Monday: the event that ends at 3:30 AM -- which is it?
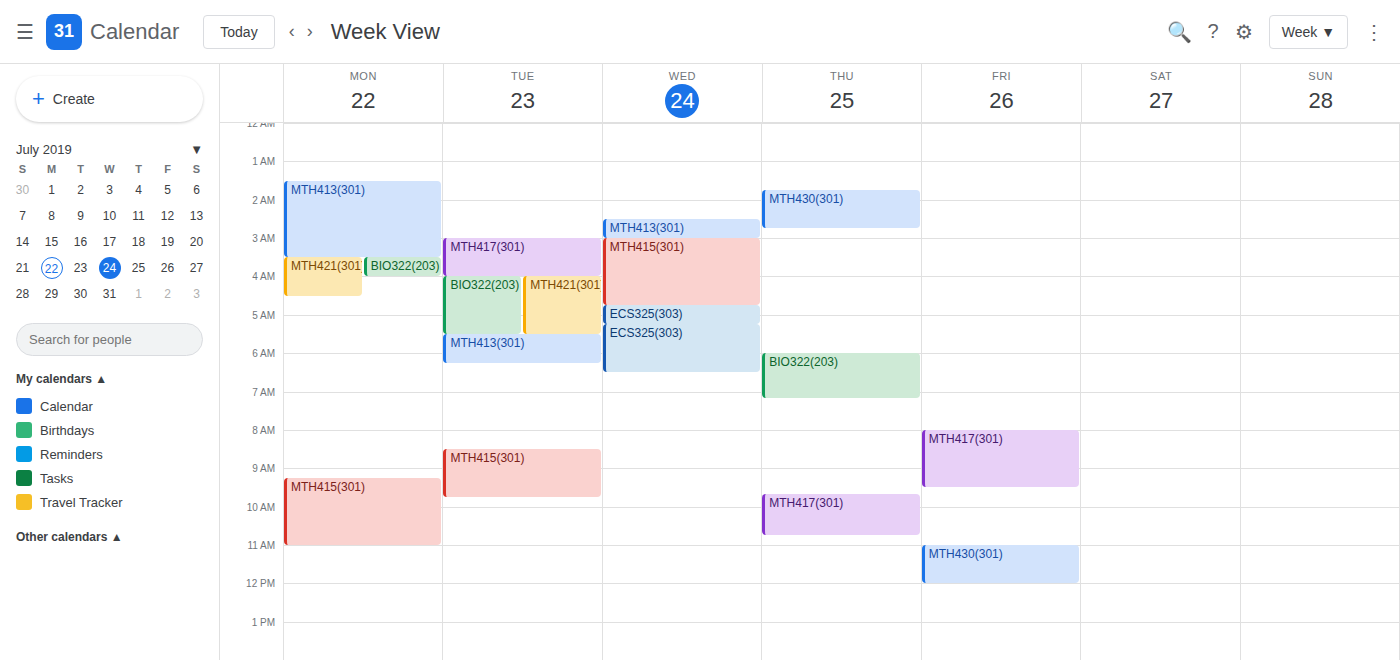
"MTH413(301)"